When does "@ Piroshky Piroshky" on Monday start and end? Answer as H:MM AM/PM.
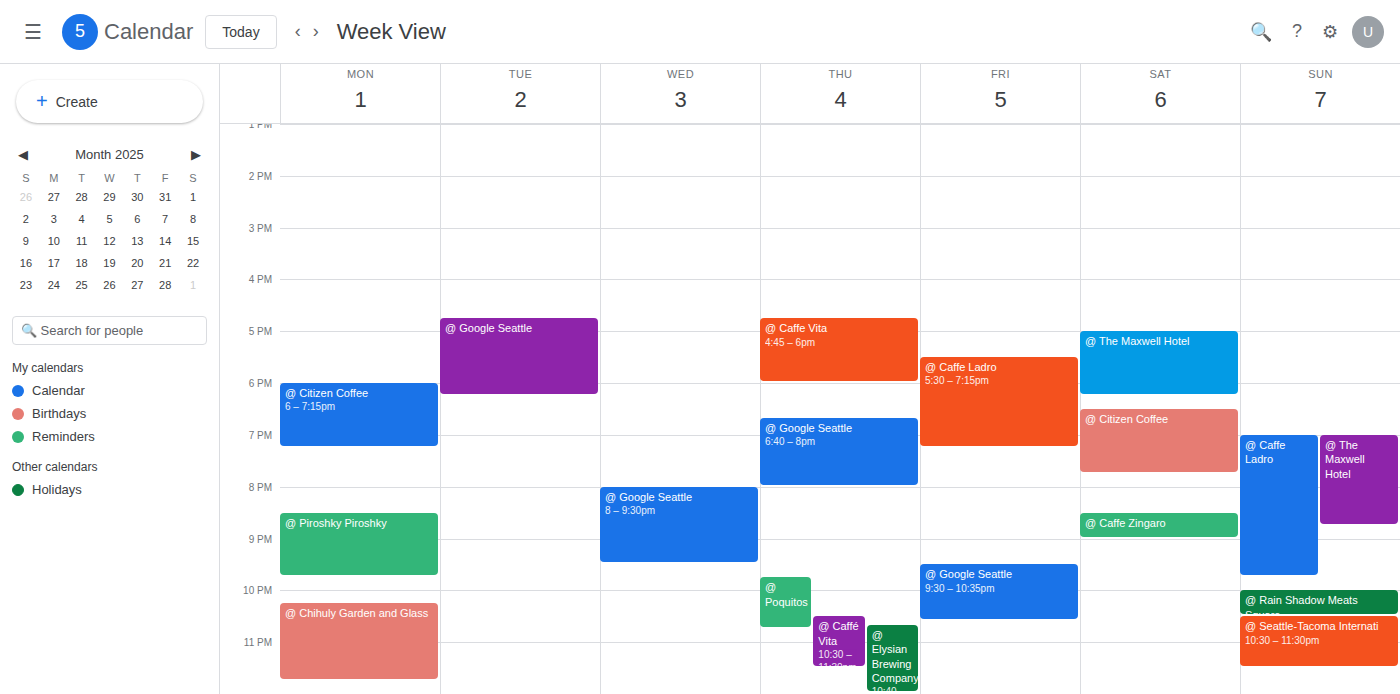
8:30 PM to 9:45 PM